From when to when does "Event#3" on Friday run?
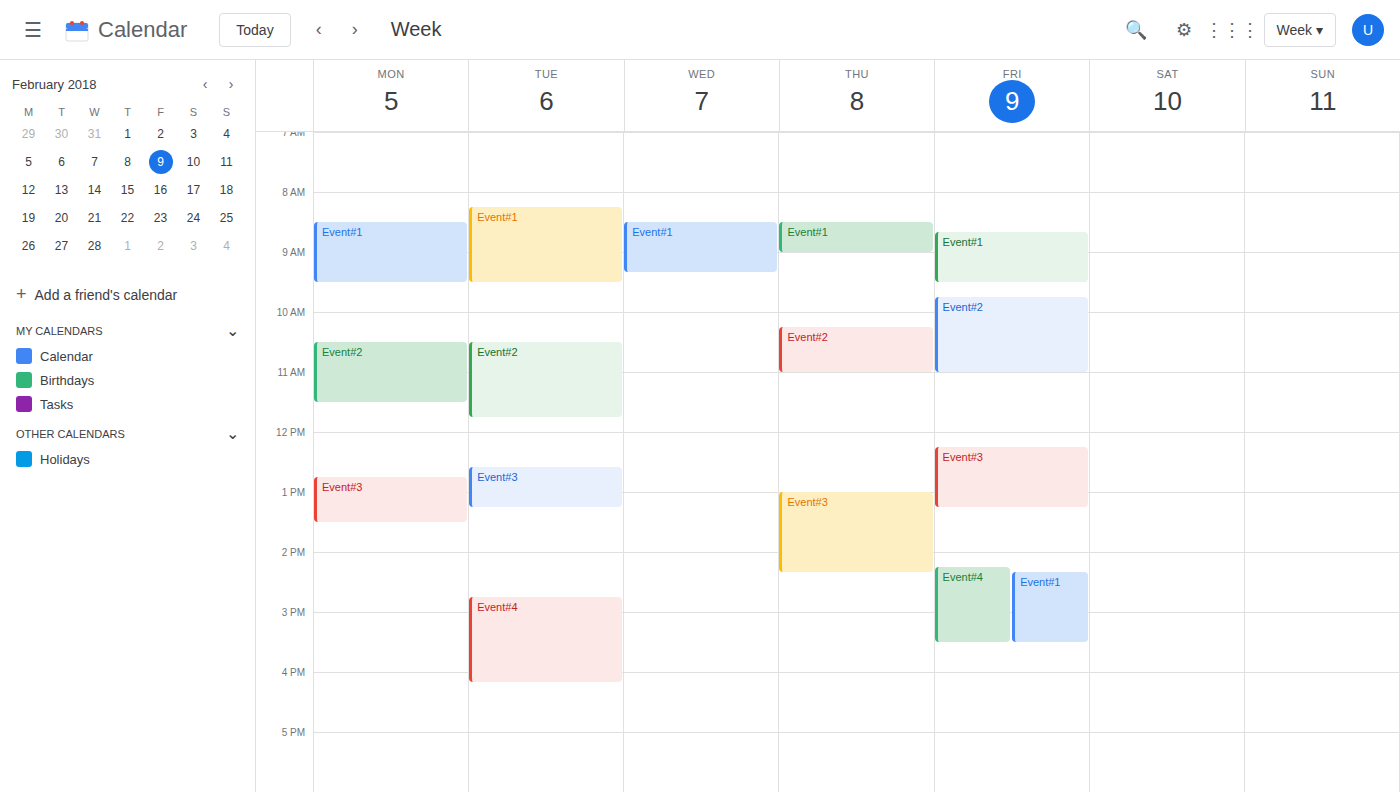
12:15 PM to 1:15 PM